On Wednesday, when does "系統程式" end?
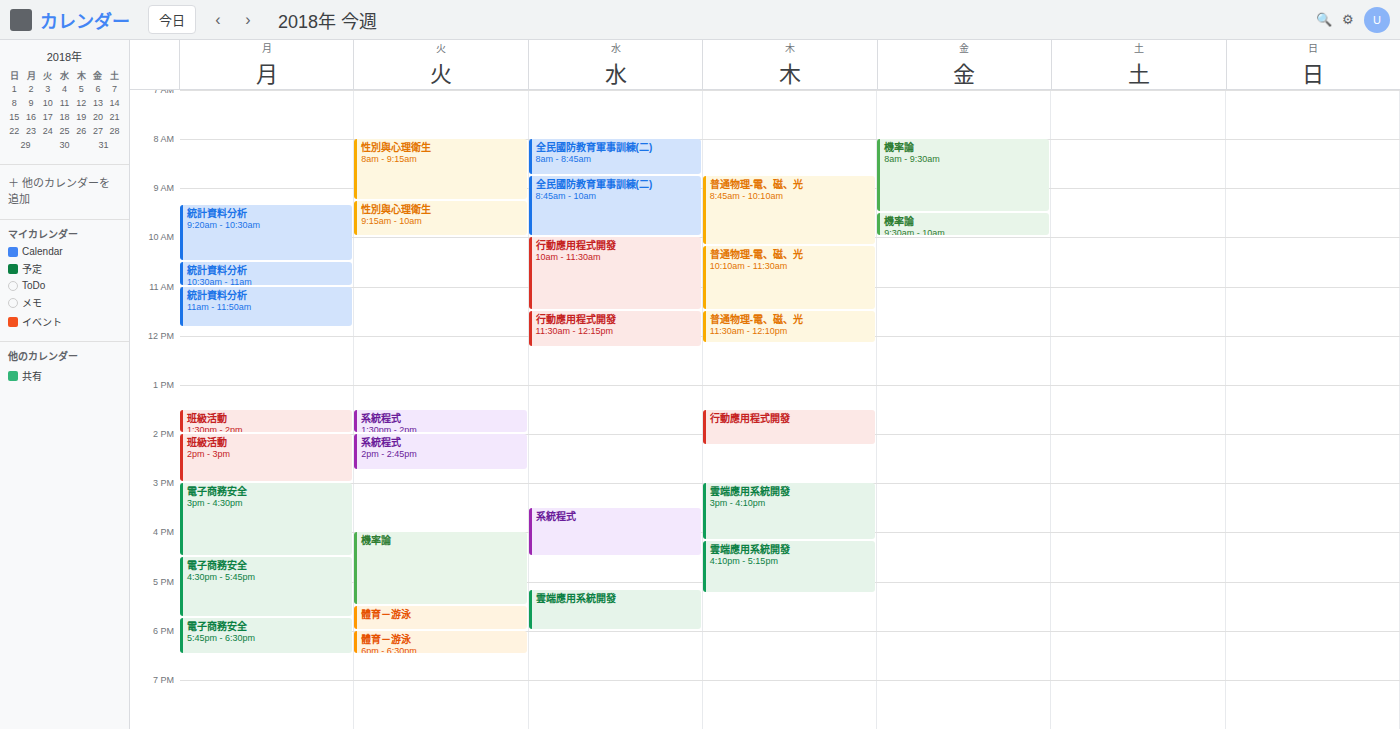
4:30 PM